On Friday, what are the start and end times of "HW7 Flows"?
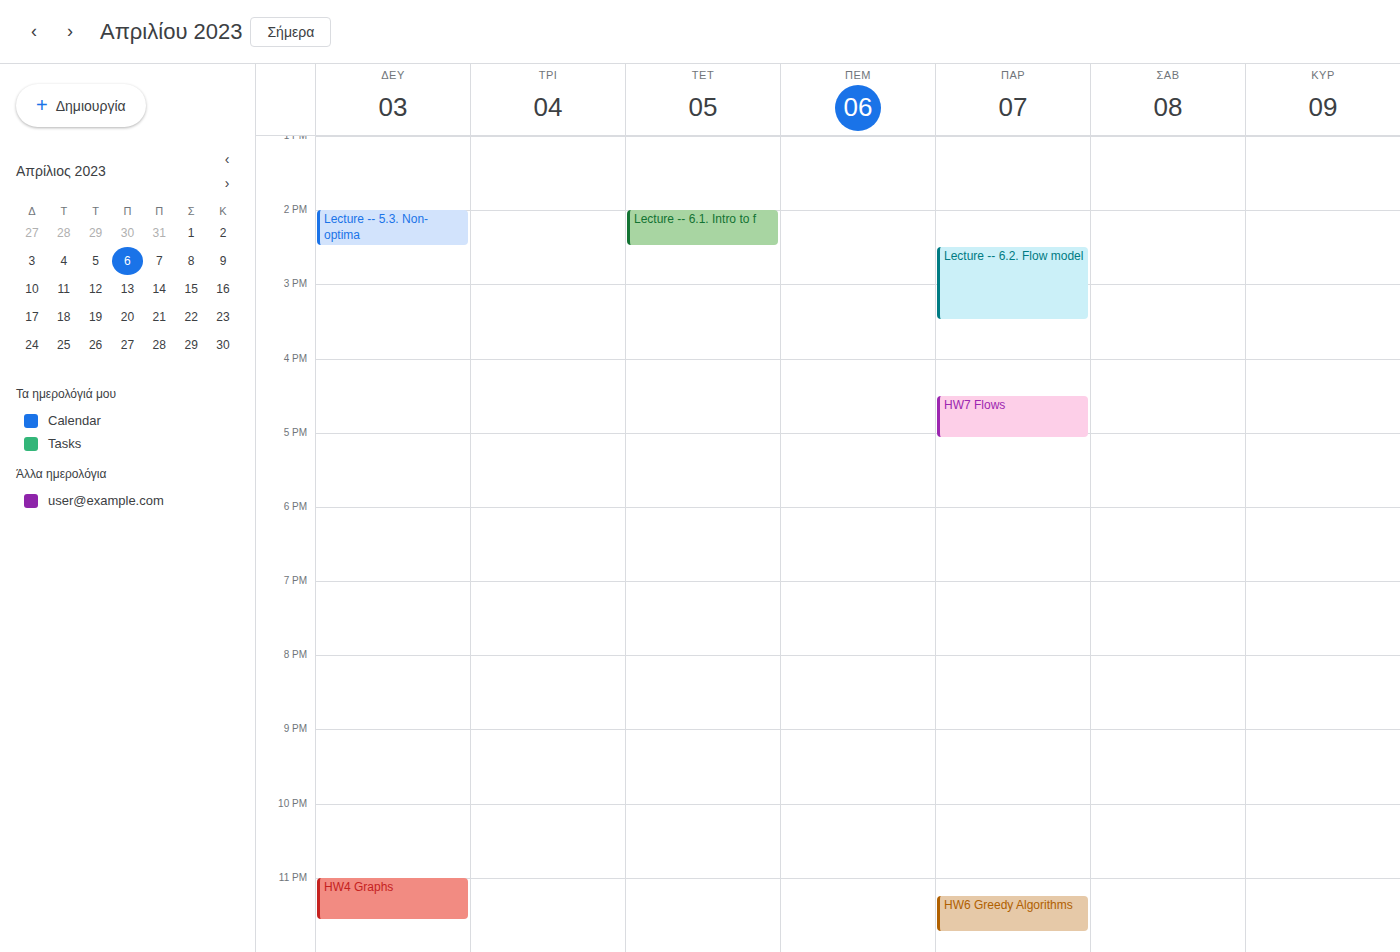
4:30 PM to 5:05 PM